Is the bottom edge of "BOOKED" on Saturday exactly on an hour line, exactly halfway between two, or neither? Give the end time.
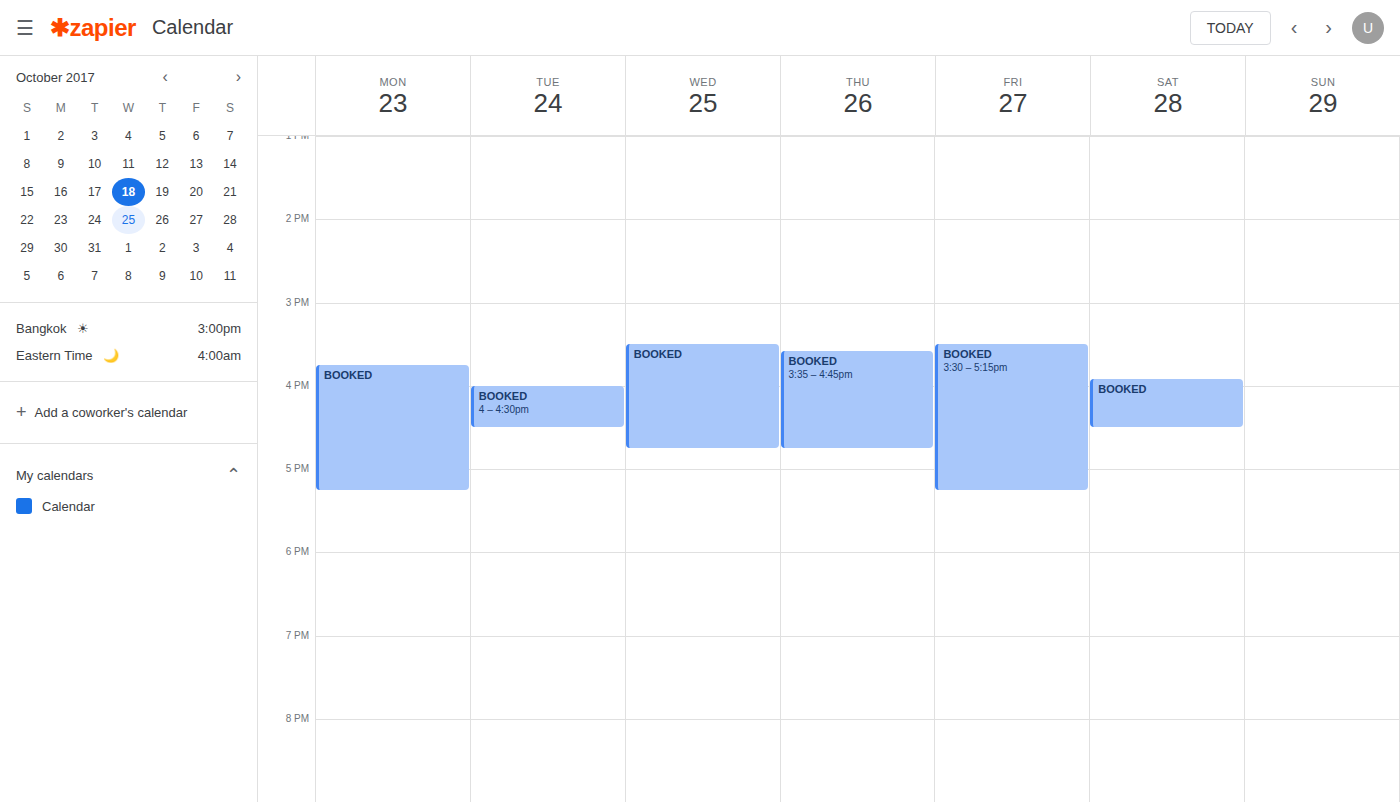
16:30 -- halfway between the 16:00 and 17:00 lines.